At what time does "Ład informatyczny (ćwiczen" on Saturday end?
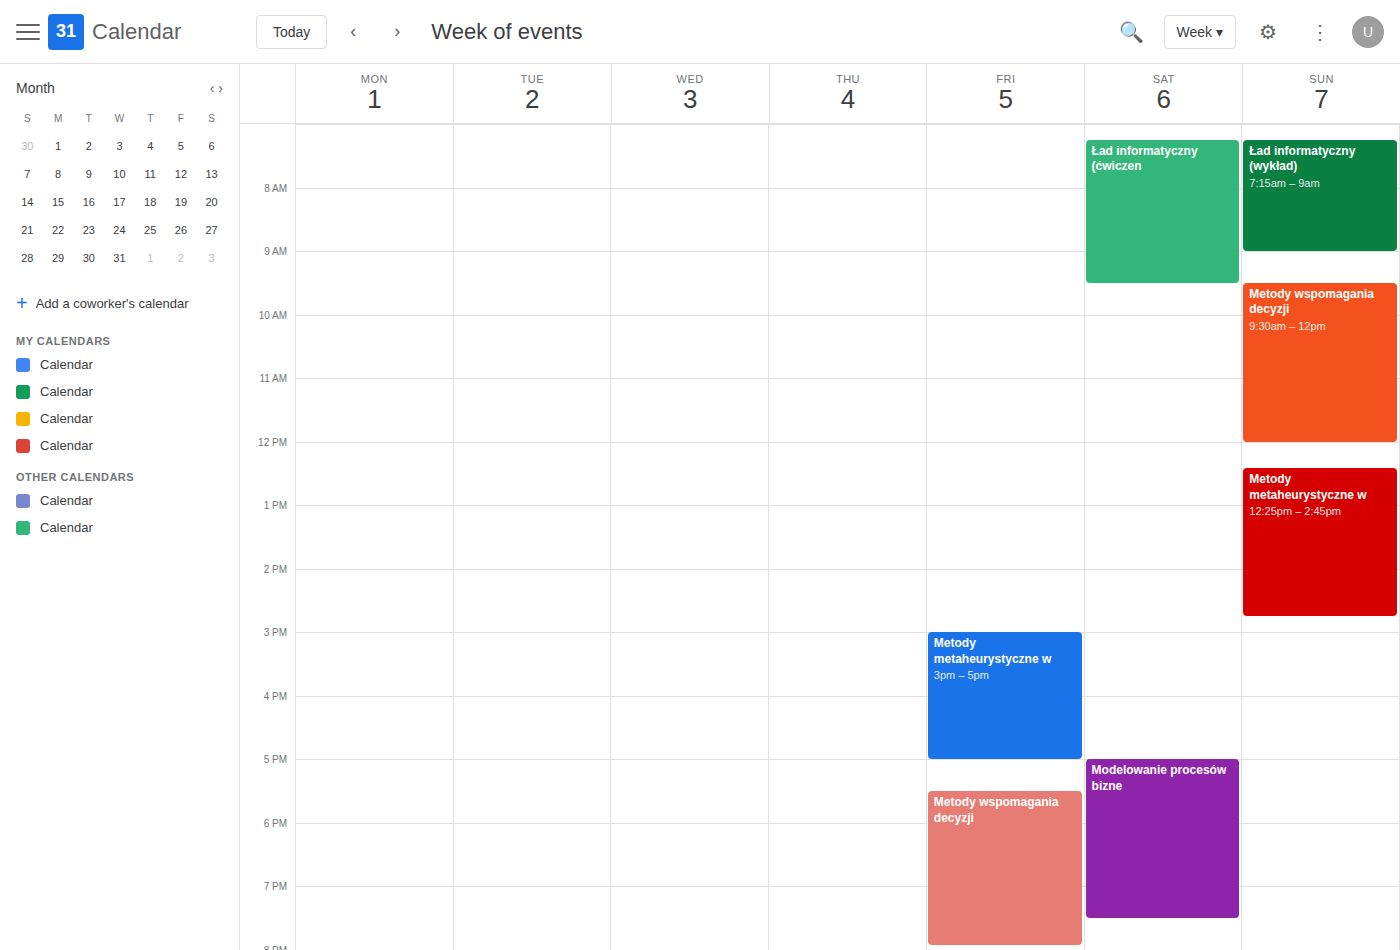
9:30 AM